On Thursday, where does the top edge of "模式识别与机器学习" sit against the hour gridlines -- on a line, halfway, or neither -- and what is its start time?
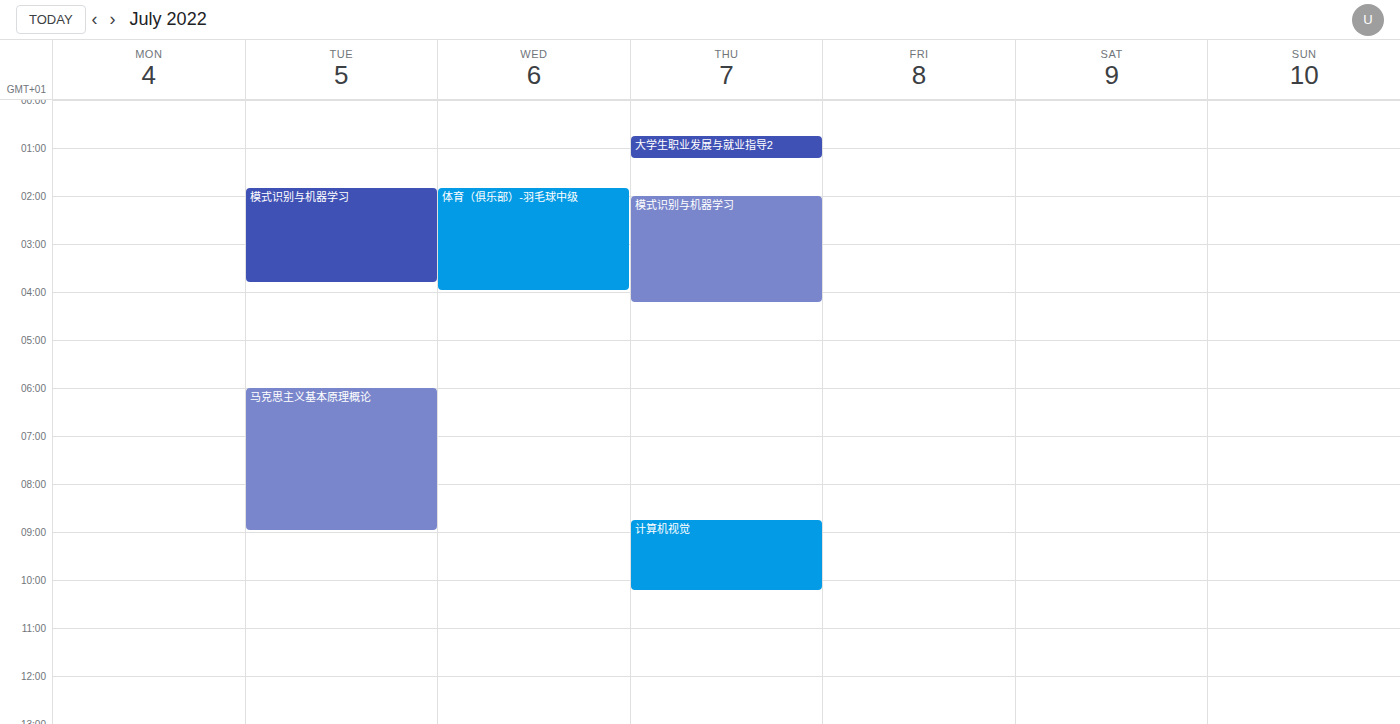
2:00 AM -- exactly on the 2 AM line.